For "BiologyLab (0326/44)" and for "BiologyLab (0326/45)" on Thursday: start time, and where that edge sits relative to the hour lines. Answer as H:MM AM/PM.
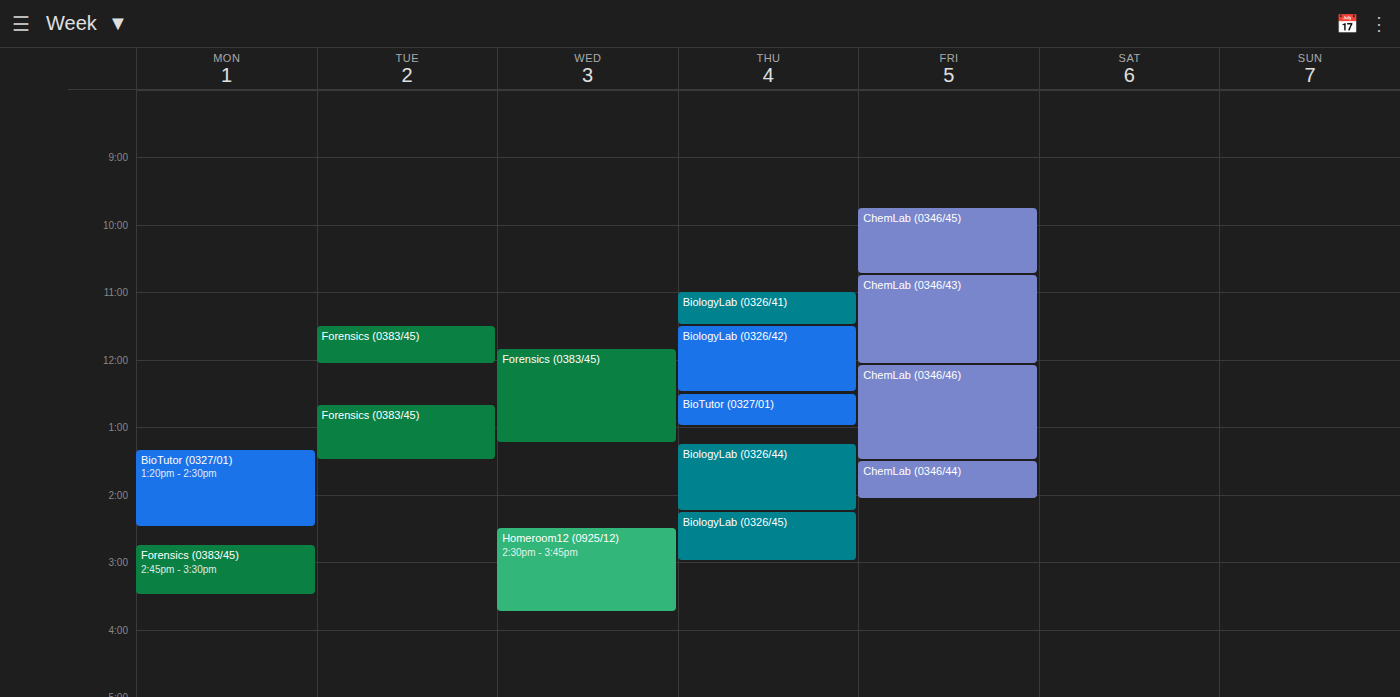
"BiologyLab (0326/44)": 1:15 PM, neither: a quarter of the way from the 1 PM line to the 2 PM line. "BiologyLab (0326/45)": 2:15 PM, neither: a quarter of the way from the 2 PM line to the 3 PM line.